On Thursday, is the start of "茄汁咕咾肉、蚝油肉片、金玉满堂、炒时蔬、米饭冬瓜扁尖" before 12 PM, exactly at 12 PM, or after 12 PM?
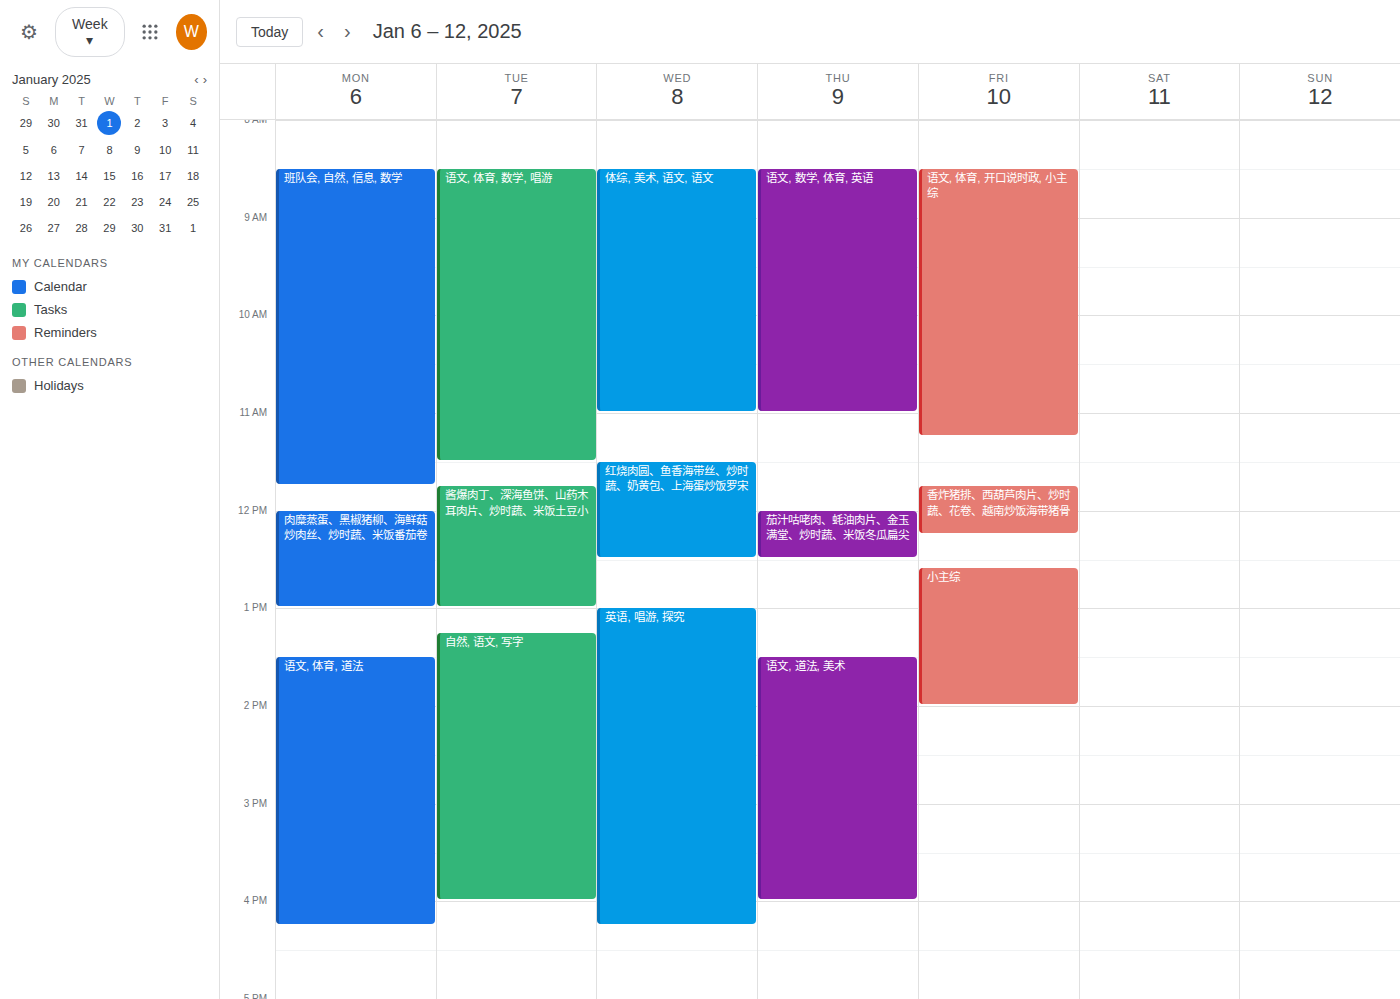
12:00 PM -- exactly at 12 PM, on the 12 PM line.